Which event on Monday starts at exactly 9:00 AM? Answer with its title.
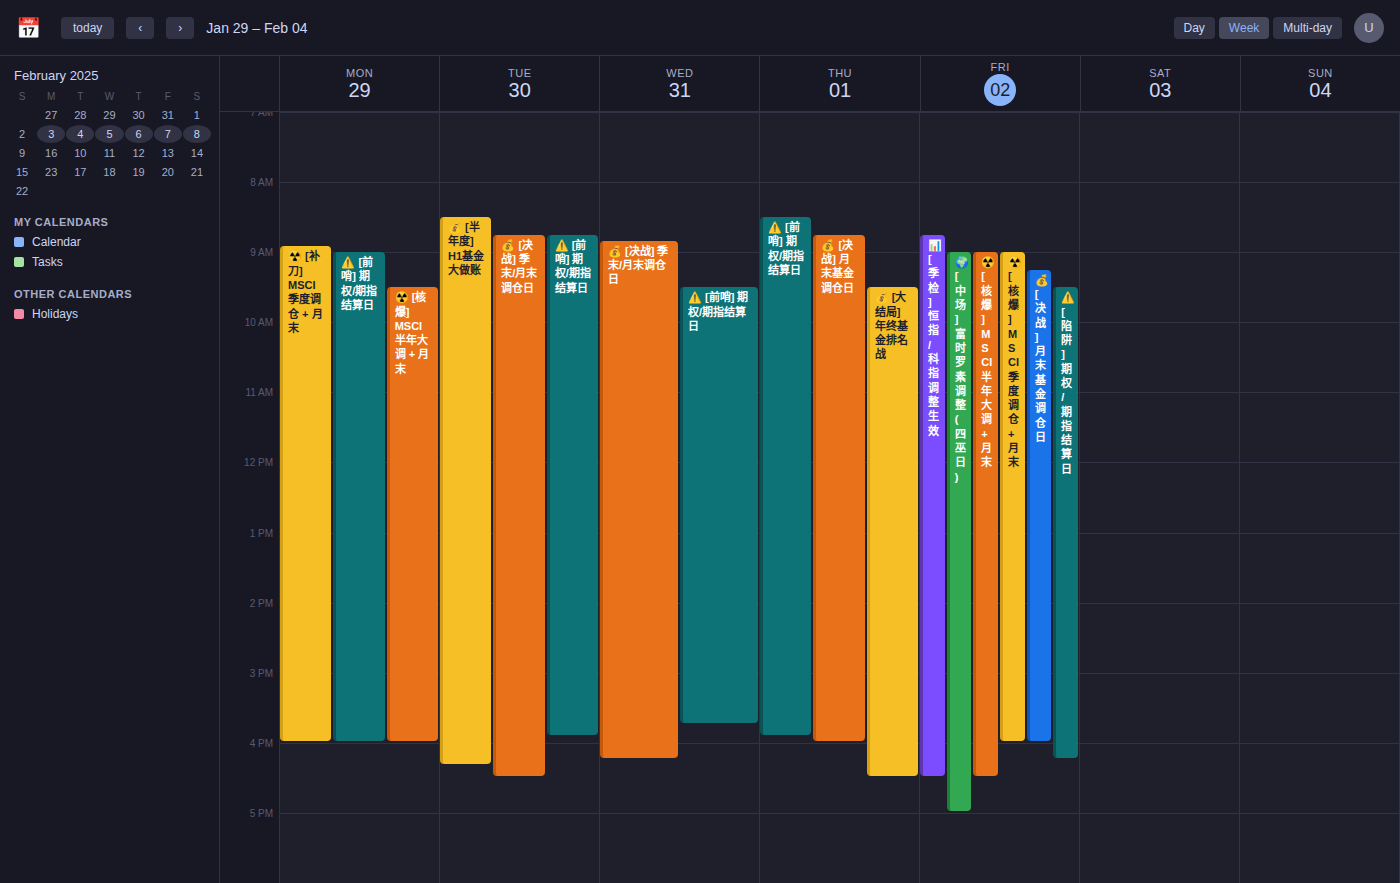
"⚠️ [前哨] 期权/期指结算日"